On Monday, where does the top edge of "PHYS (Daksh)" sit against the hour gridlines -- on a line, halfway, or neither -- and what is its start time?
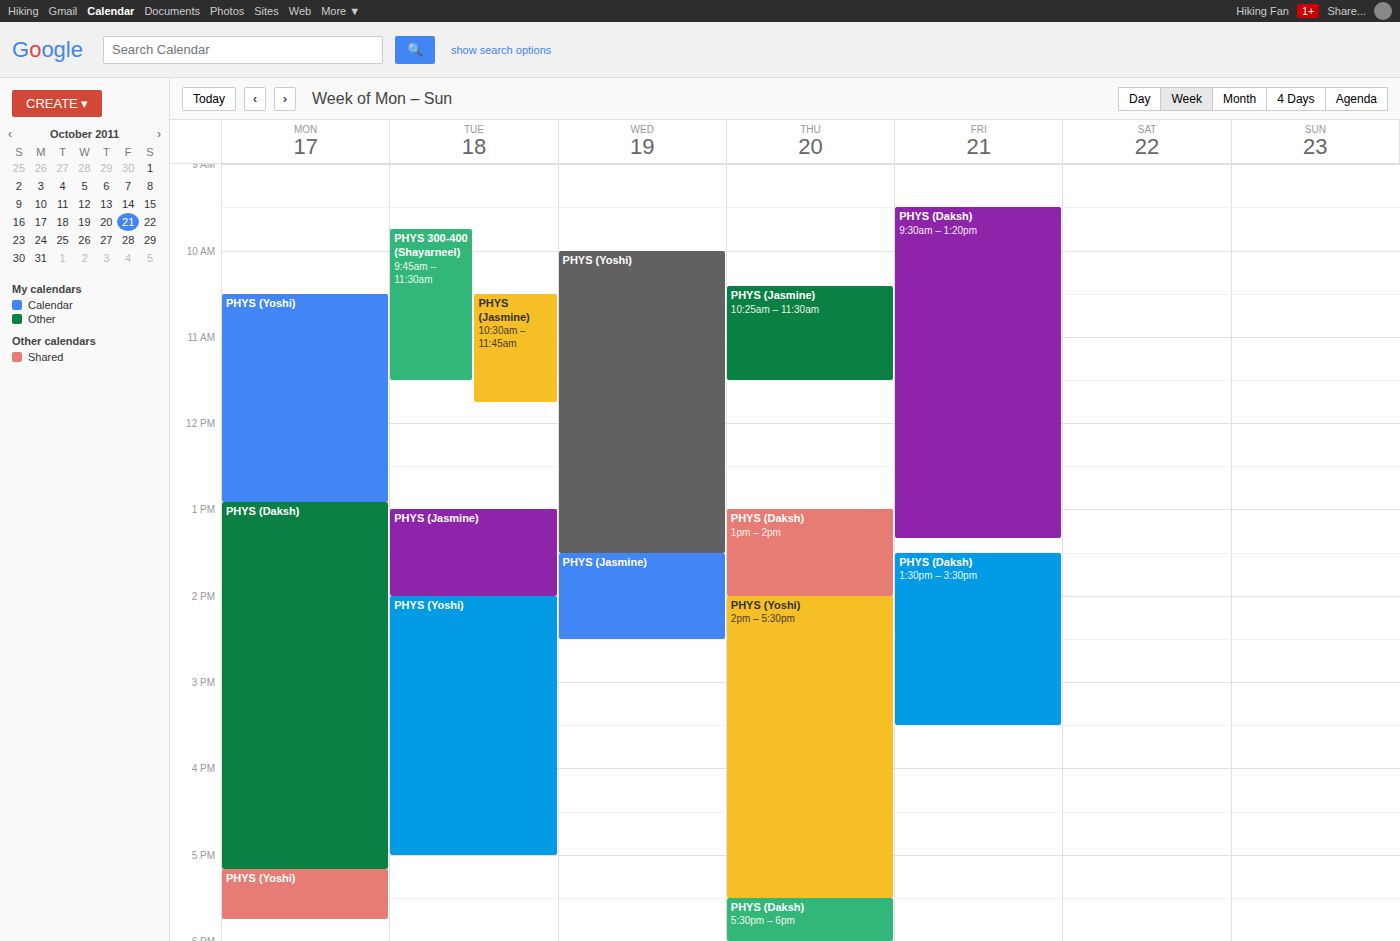
12:55 PM -- neither: 55 minutes below the 12 PM line and 5 minutes above the 1 PM line.